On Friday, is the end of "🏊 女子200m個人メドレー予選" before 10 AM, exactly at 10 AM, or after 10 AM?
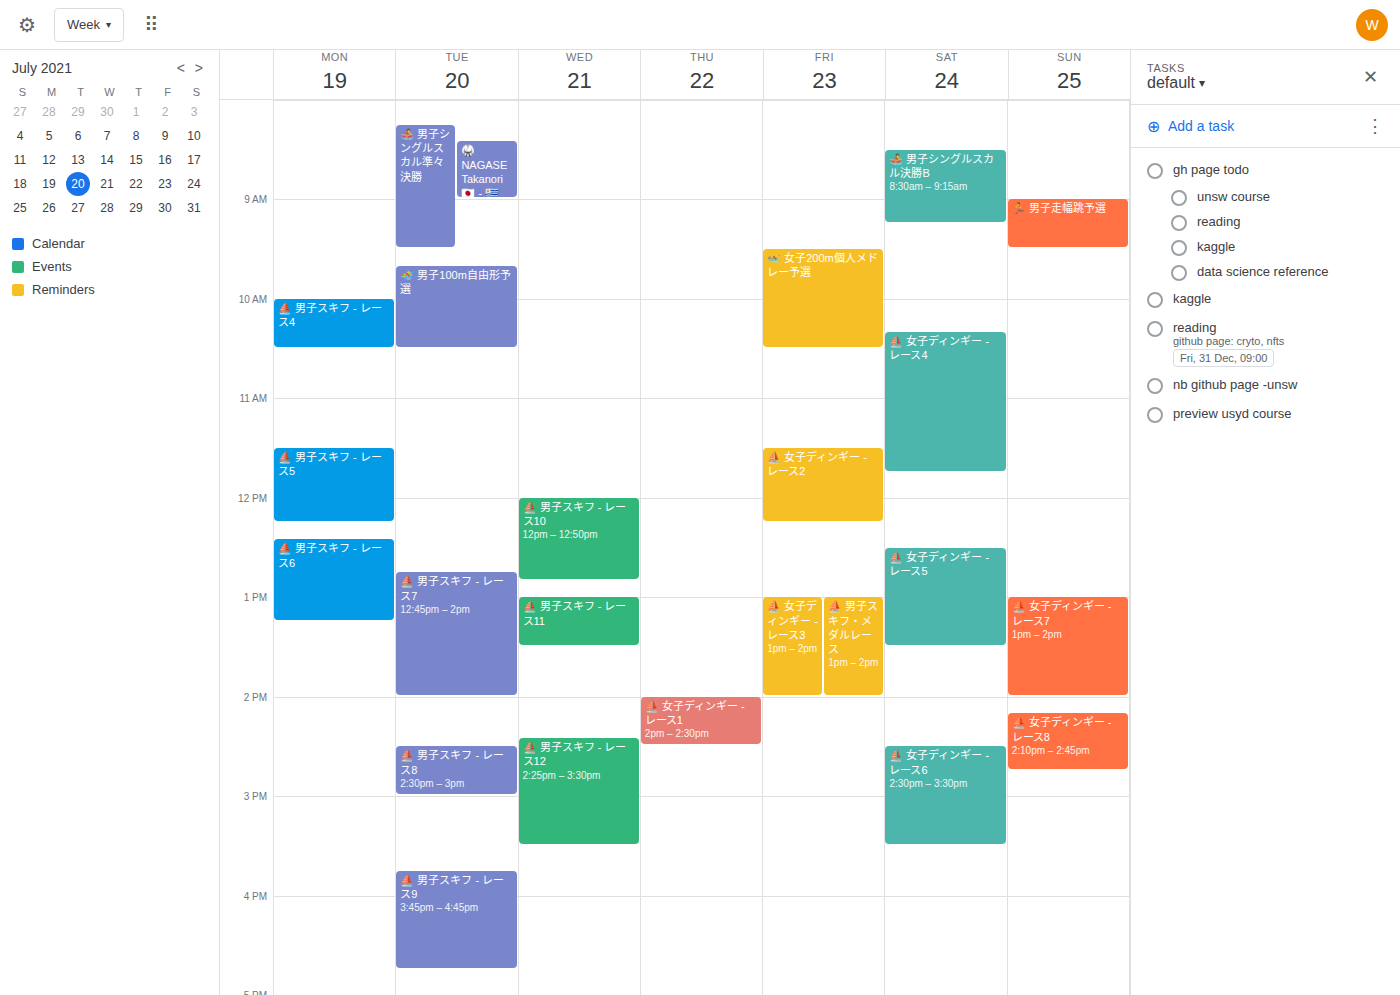
10:30 AM -- after 10 AM, 30 minutes below the 10 AM line.